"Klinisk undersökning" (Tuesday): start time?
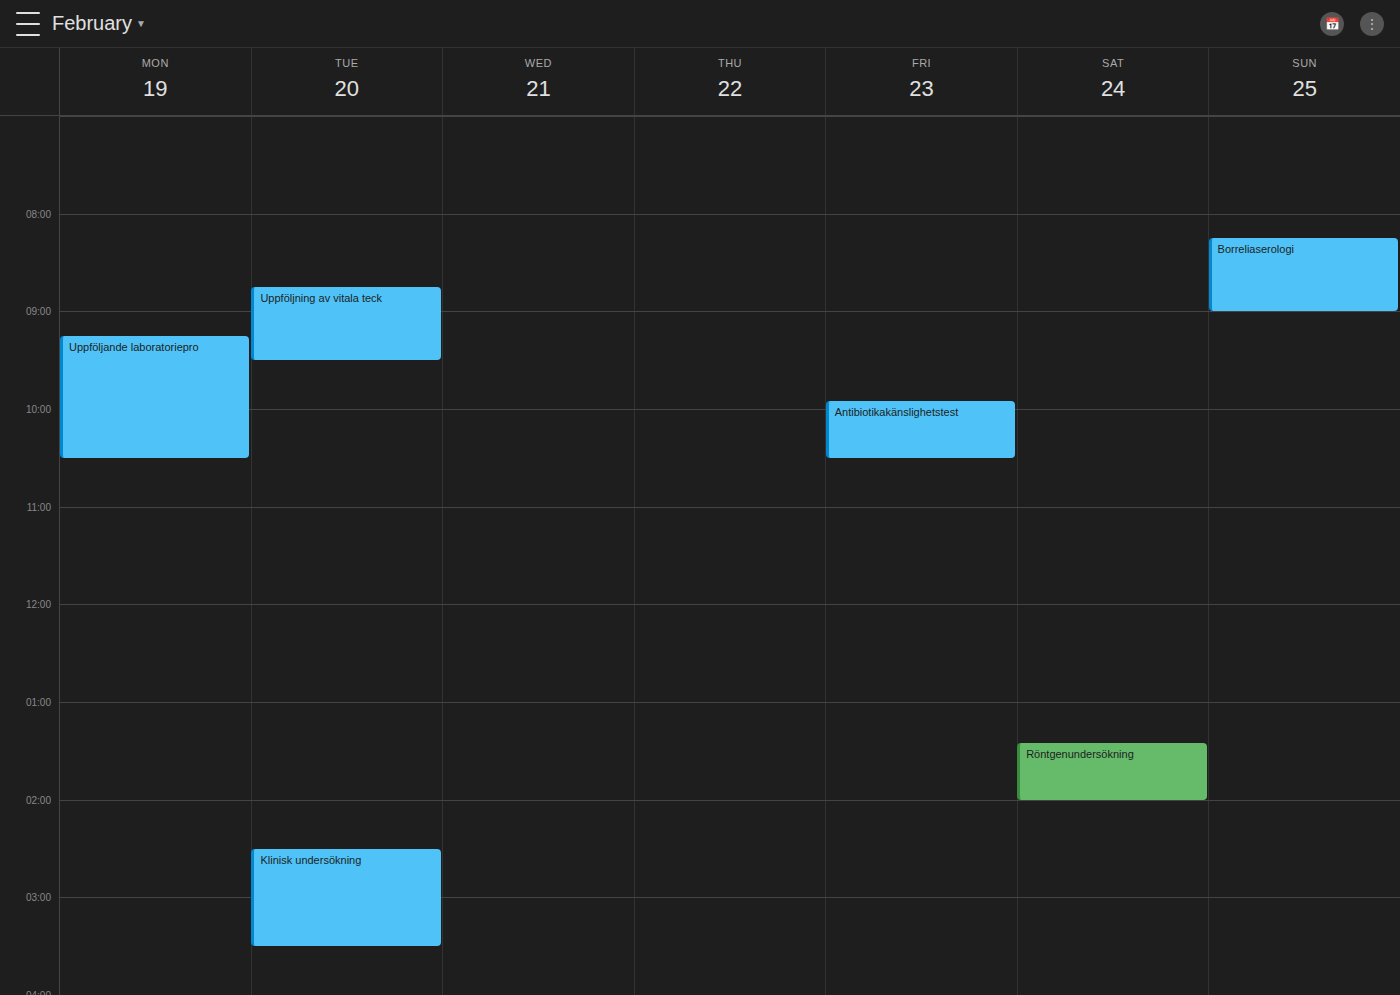
2:30 PM